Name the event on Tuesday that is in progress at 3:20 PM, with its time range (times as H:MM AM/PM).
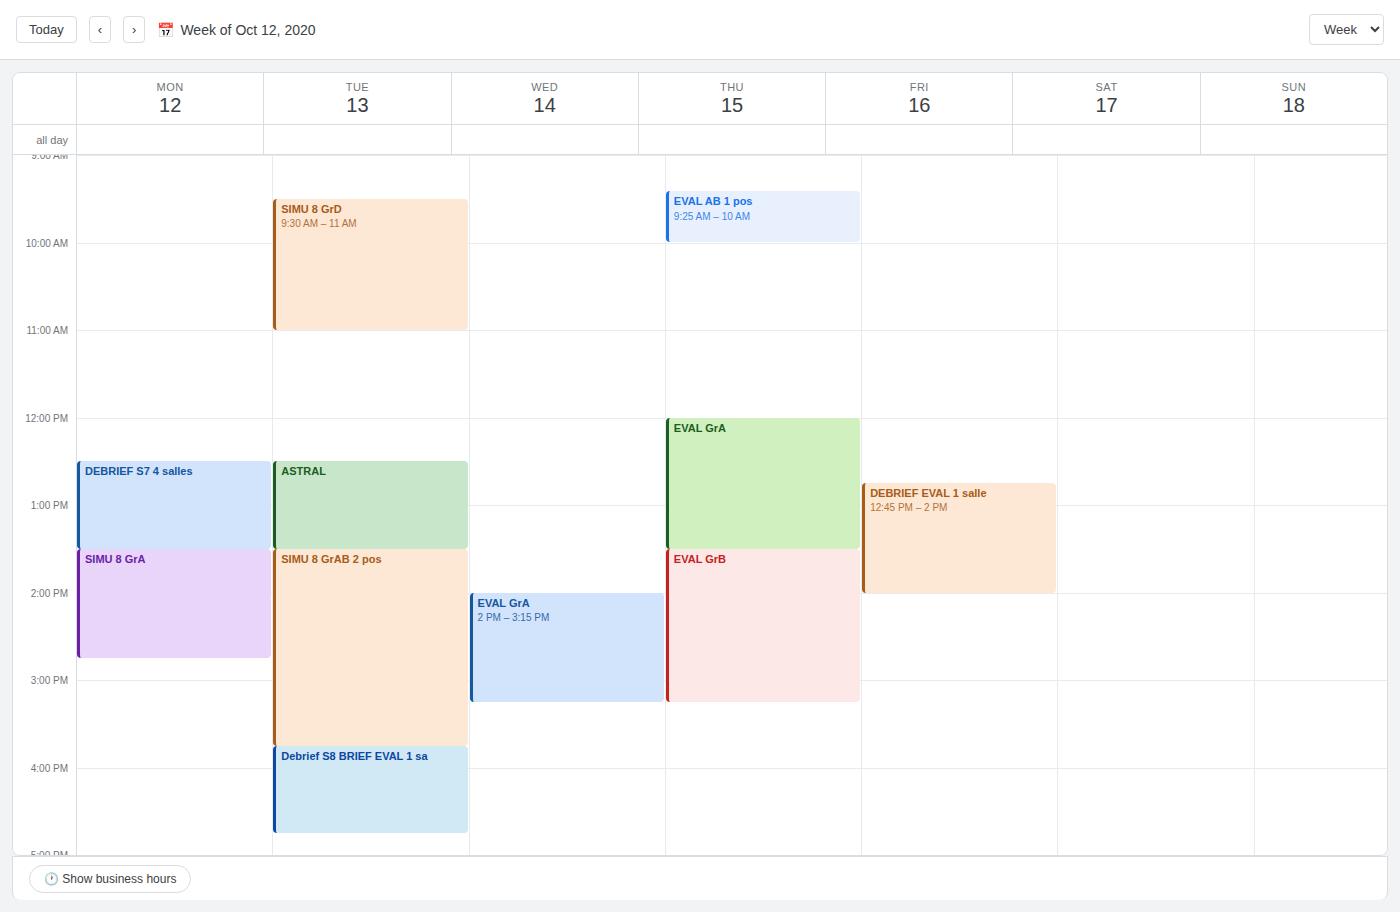
"SIMU 8 GrAB 2 pos", 1:30 PM to 3:45 PM